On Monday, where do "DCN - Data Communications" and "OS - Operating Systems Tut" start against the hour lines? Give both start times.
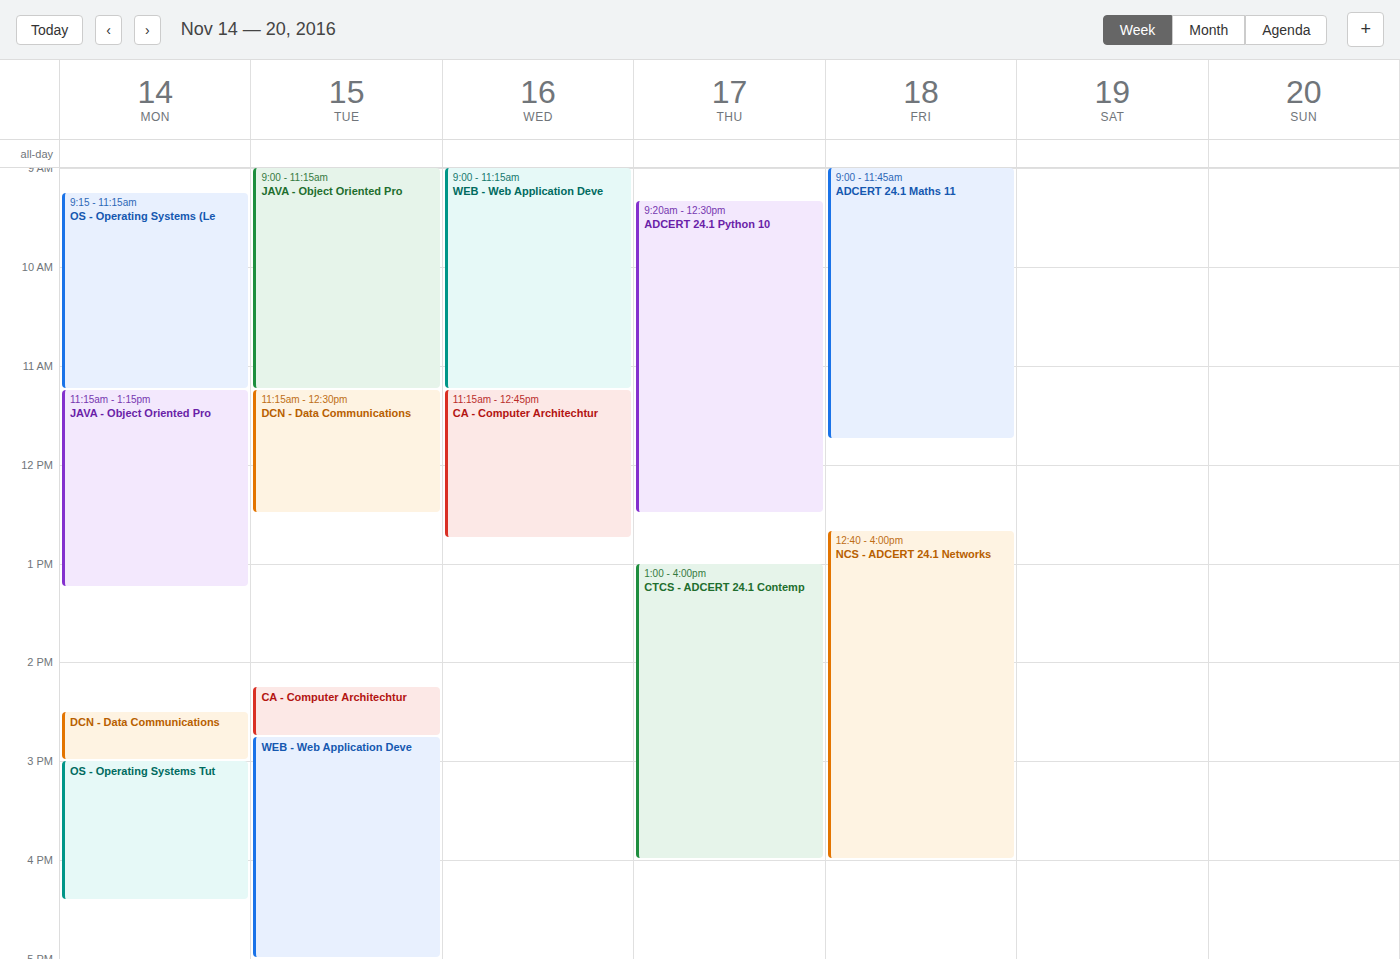
"DCN - Data Communications": 2:30 PM, halfway between the 2 PM and 3 PM lines. "OS - Operating Systems Tut": 3:00 PM, exactly on the 3 PM line.